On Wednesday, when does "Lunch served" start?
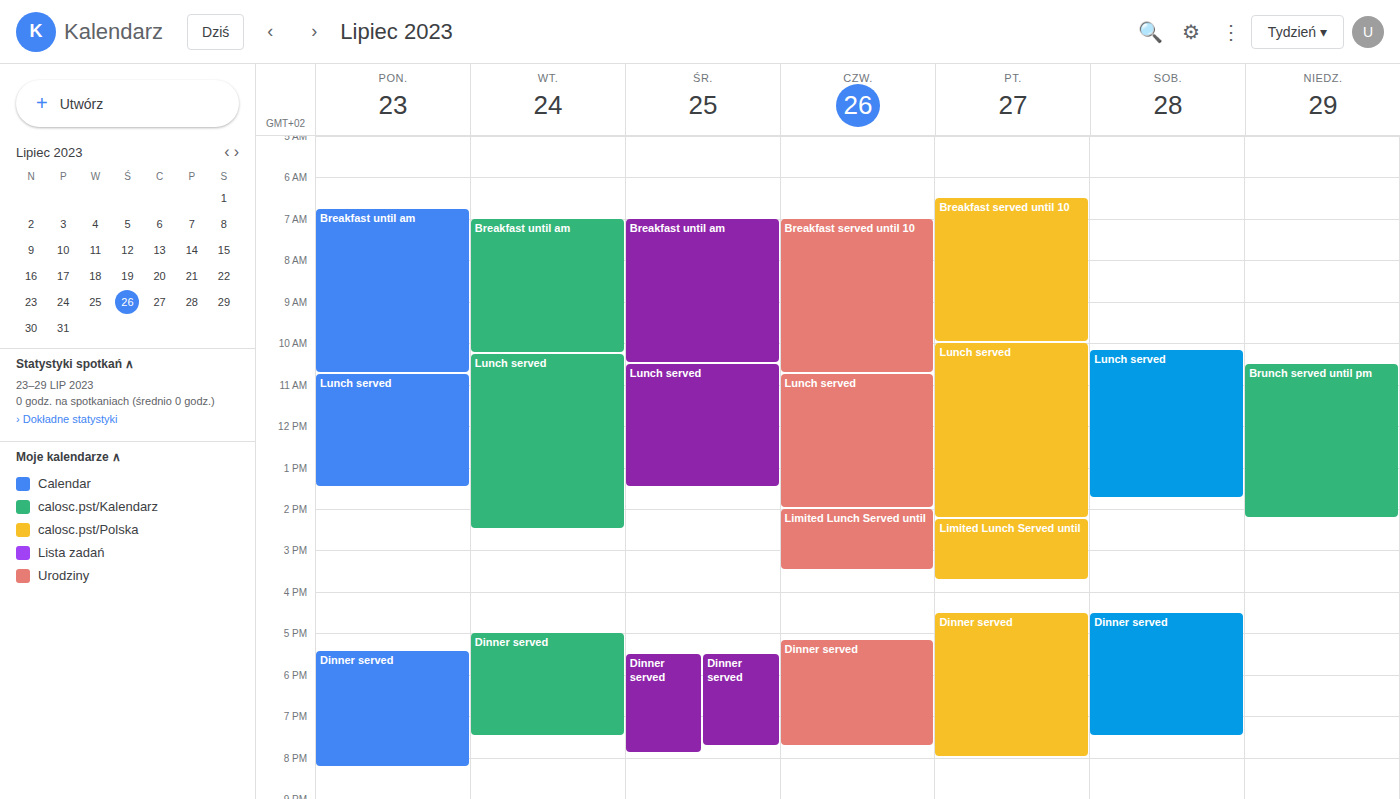
10:30